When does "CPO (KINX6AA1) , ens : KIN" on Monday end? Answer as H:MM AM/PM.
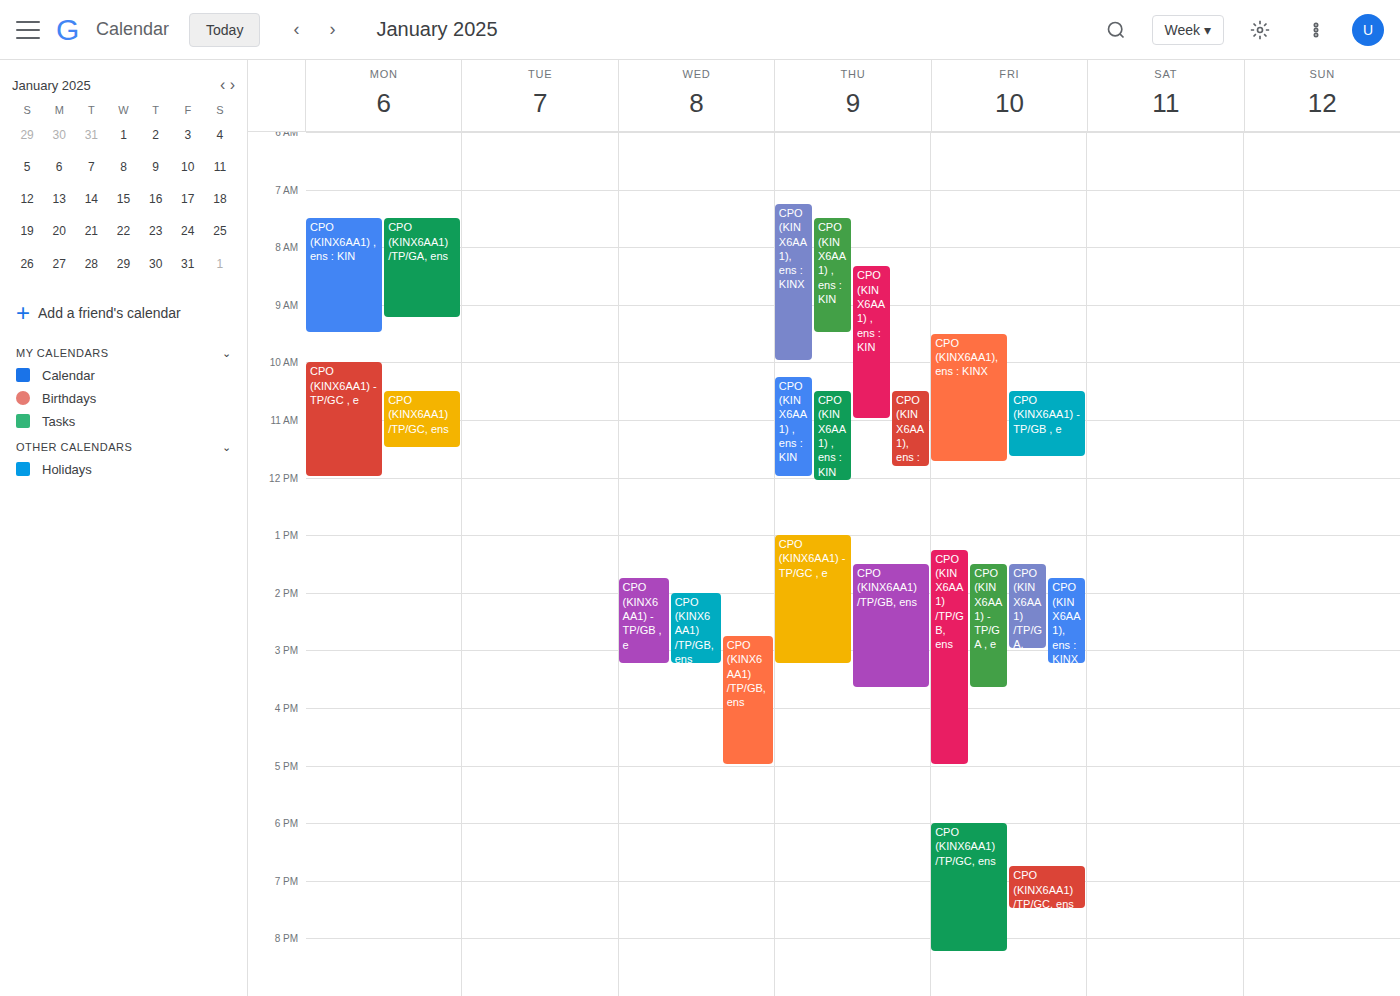
9:30 AM